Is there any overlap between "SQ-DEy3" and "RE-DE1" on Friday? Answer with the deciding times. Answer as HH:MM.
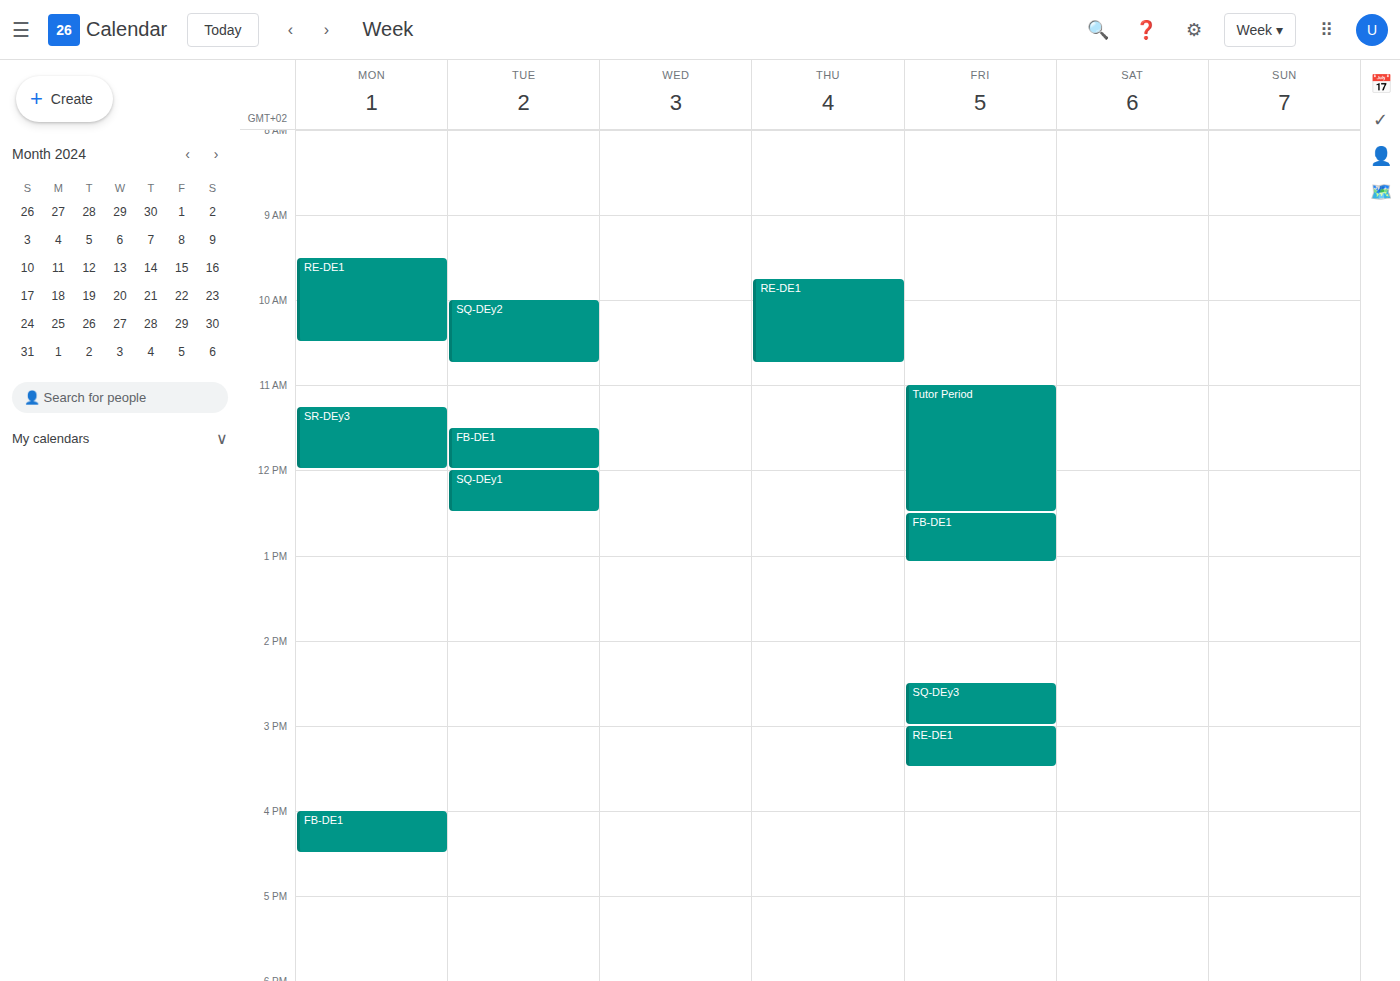
"SQ-DEy3" ends at 15:00, exactly when "RE-DE1" starts -- they touch but do not overlap.